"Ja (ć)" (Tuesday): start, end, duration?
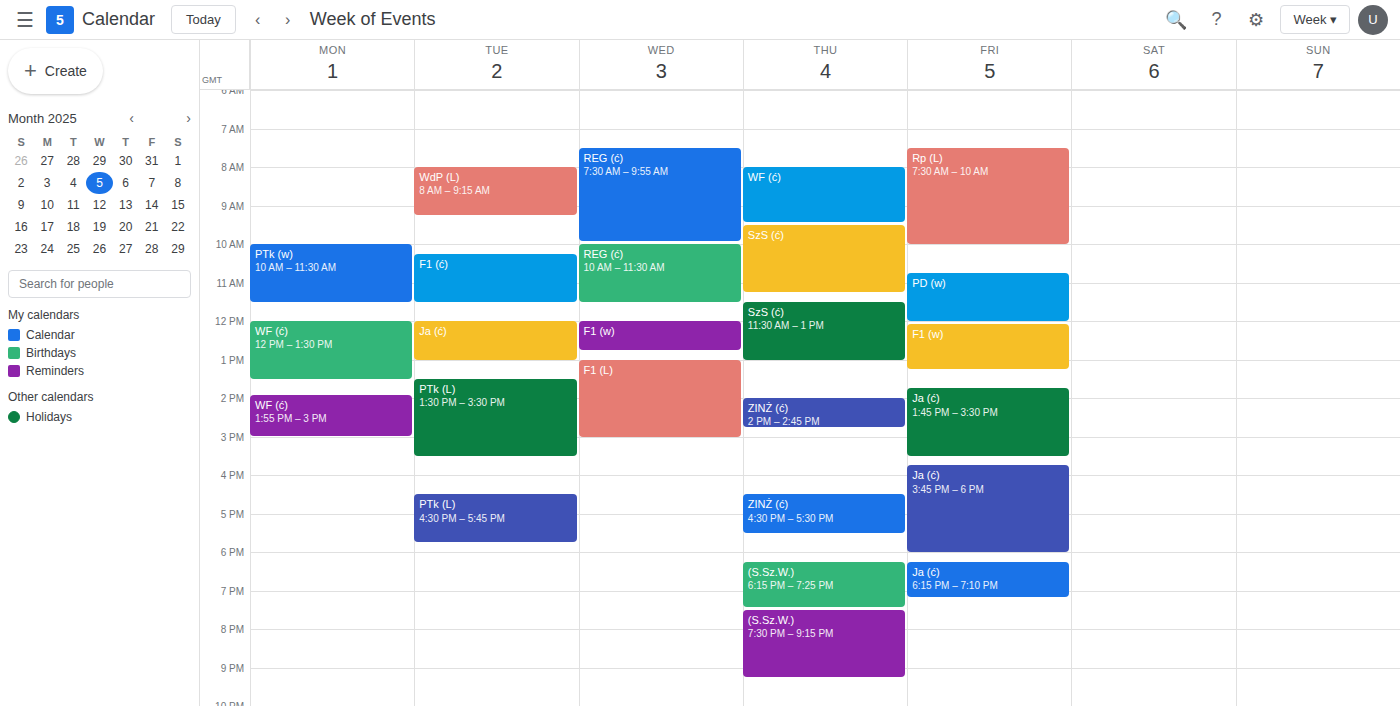
12:00 PM to 1:00 PM, 1 hour